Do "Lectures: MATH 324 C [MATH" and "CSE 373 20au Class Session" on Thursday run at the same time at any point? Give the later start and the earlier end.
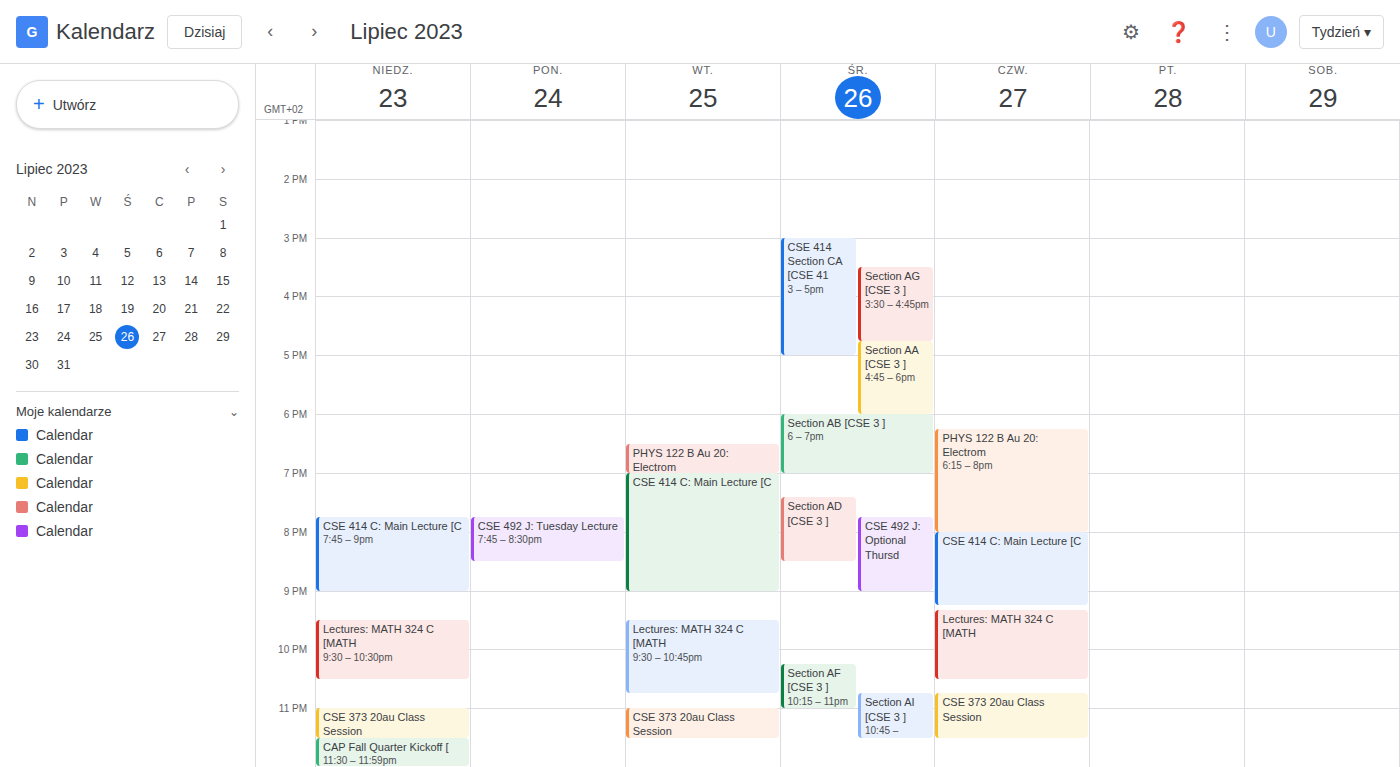
"Lectures: MATH 324 C [MATH" ends at 10:30 PM and "CSE 373 20au Class Session" starts at 10:45 PM -- no overlap.